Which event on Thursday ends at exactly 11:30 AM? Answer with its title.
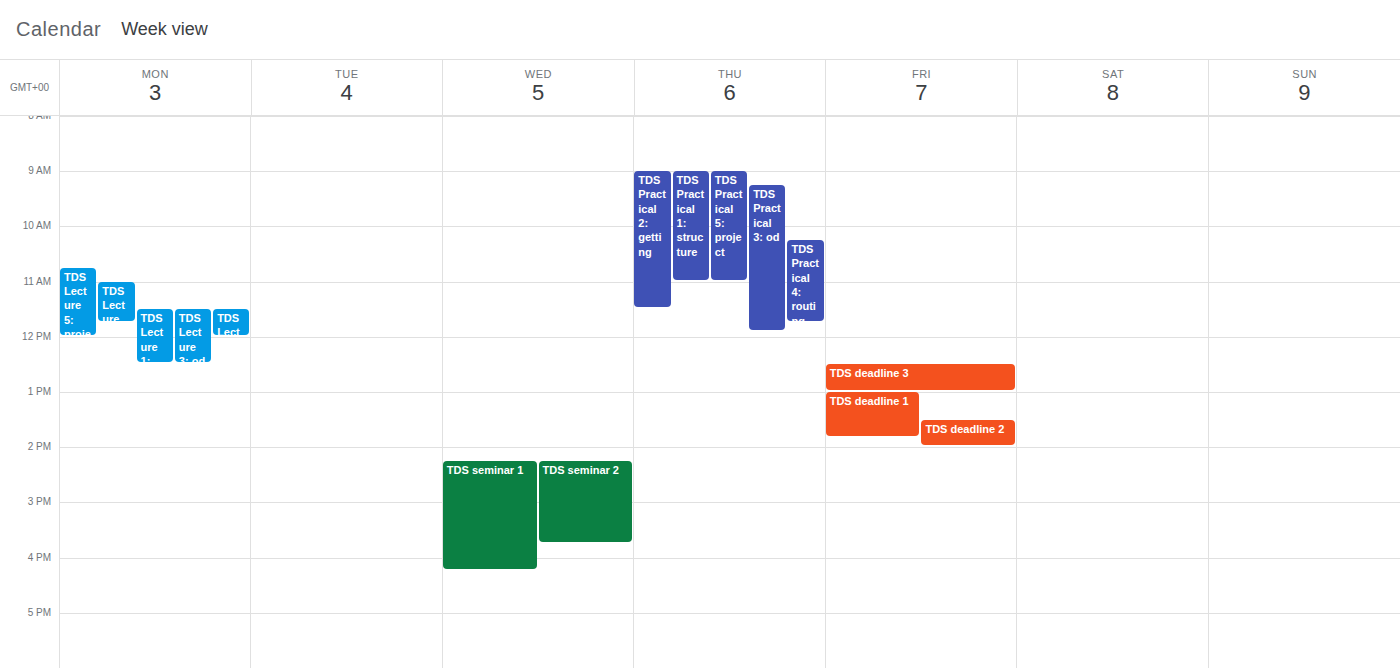
"TDS Practical 2: getting"